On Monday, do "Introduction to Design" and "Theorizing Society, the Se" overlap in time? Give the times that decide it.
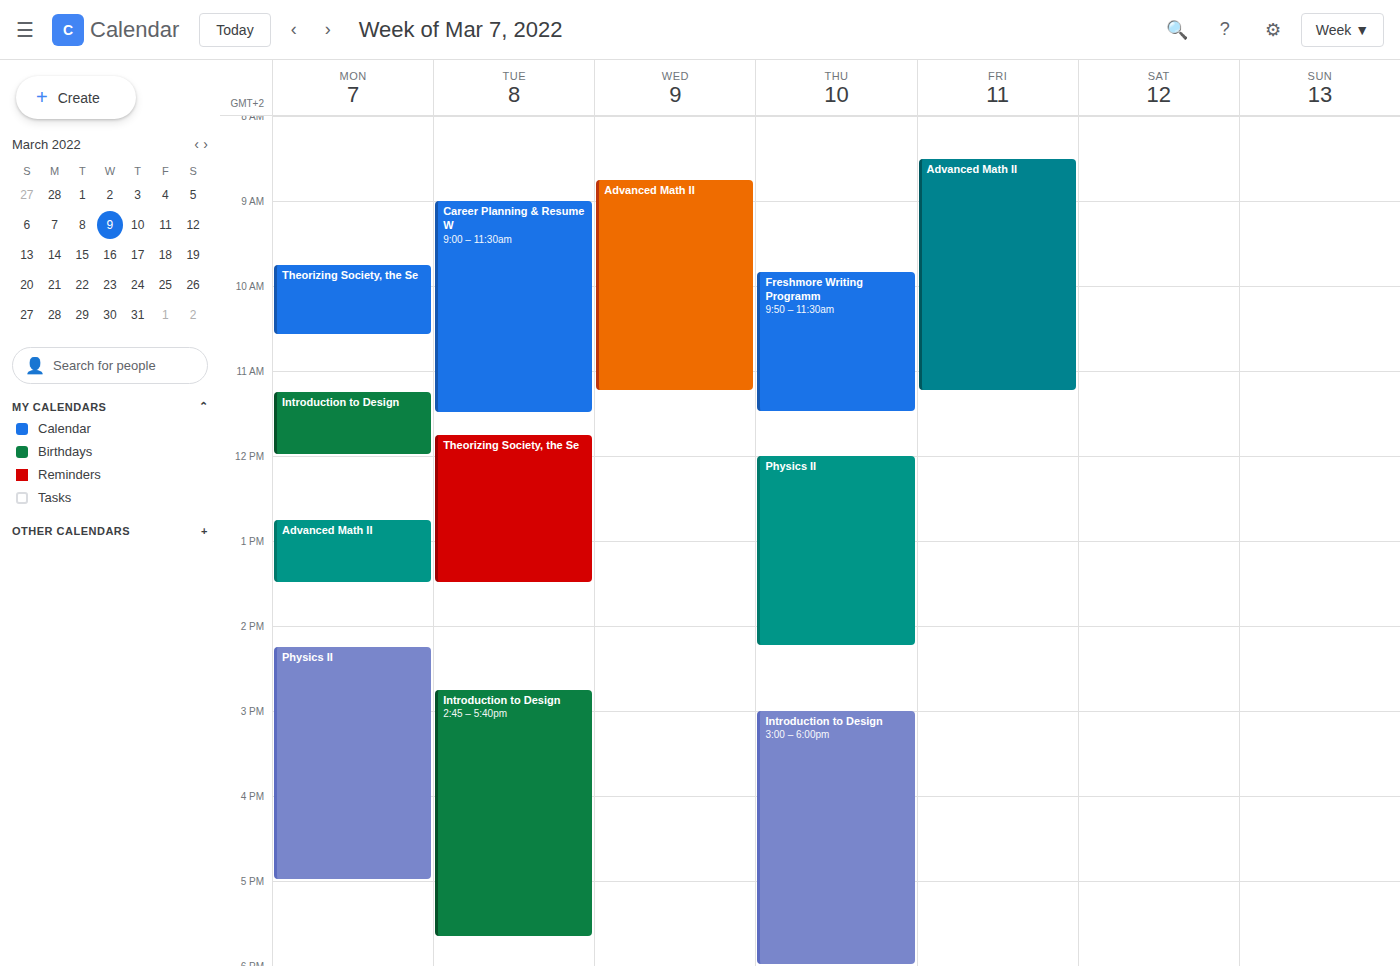
"Theorizing Society, the Se" ends at 10:35 AM and "Introduction to Design" starts at 11:15 AM -- no overlap.